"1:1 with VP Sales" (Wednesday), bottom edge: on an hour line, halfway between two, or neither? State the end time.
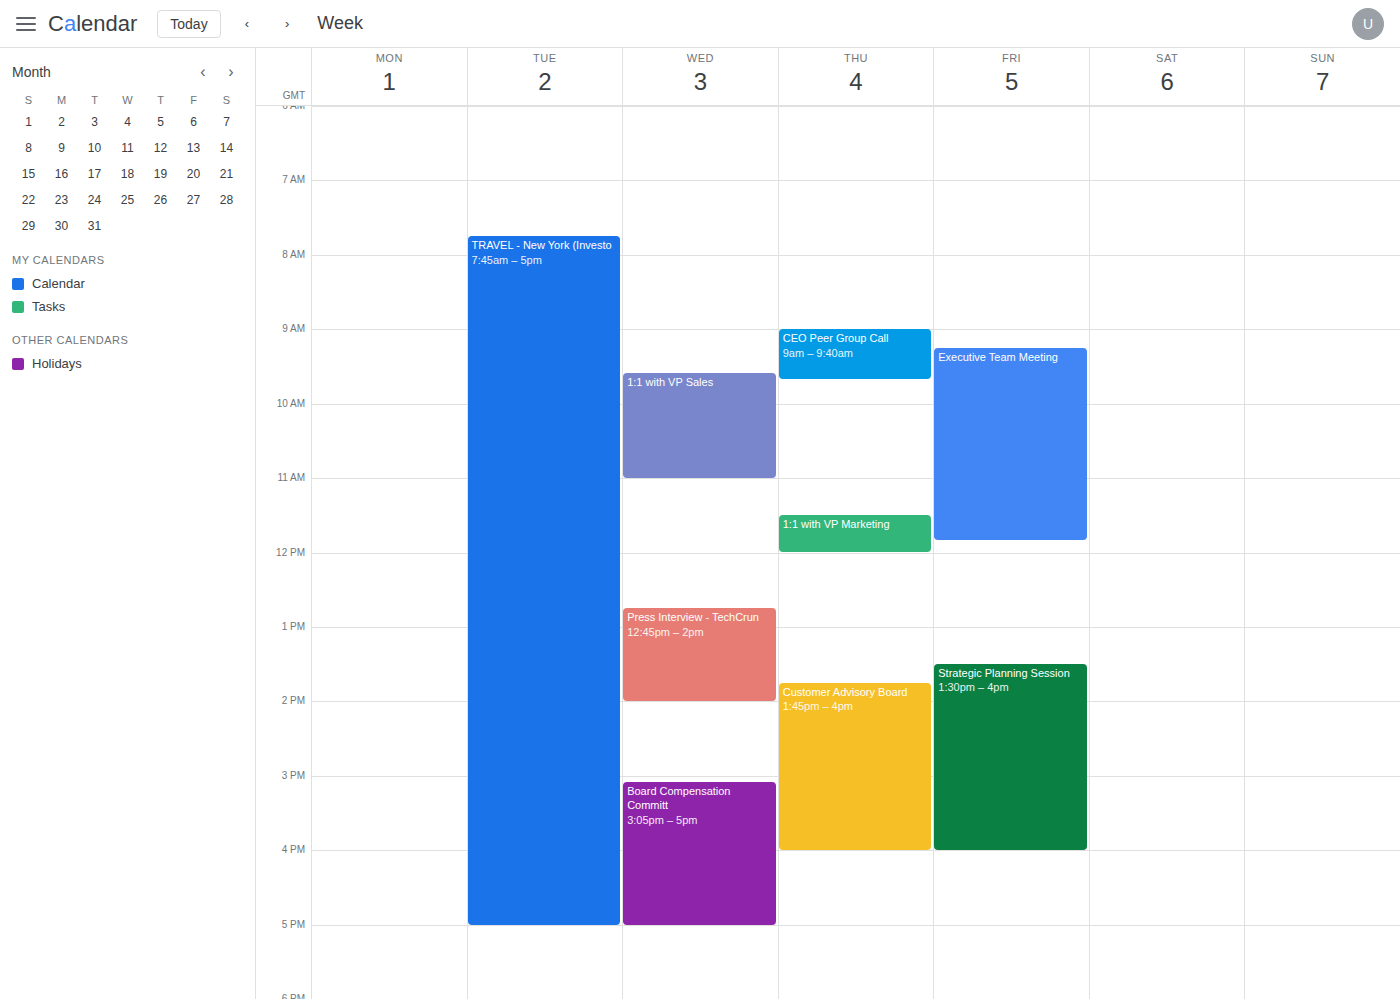
11:00 AM -- exactly on the 11 AM line.